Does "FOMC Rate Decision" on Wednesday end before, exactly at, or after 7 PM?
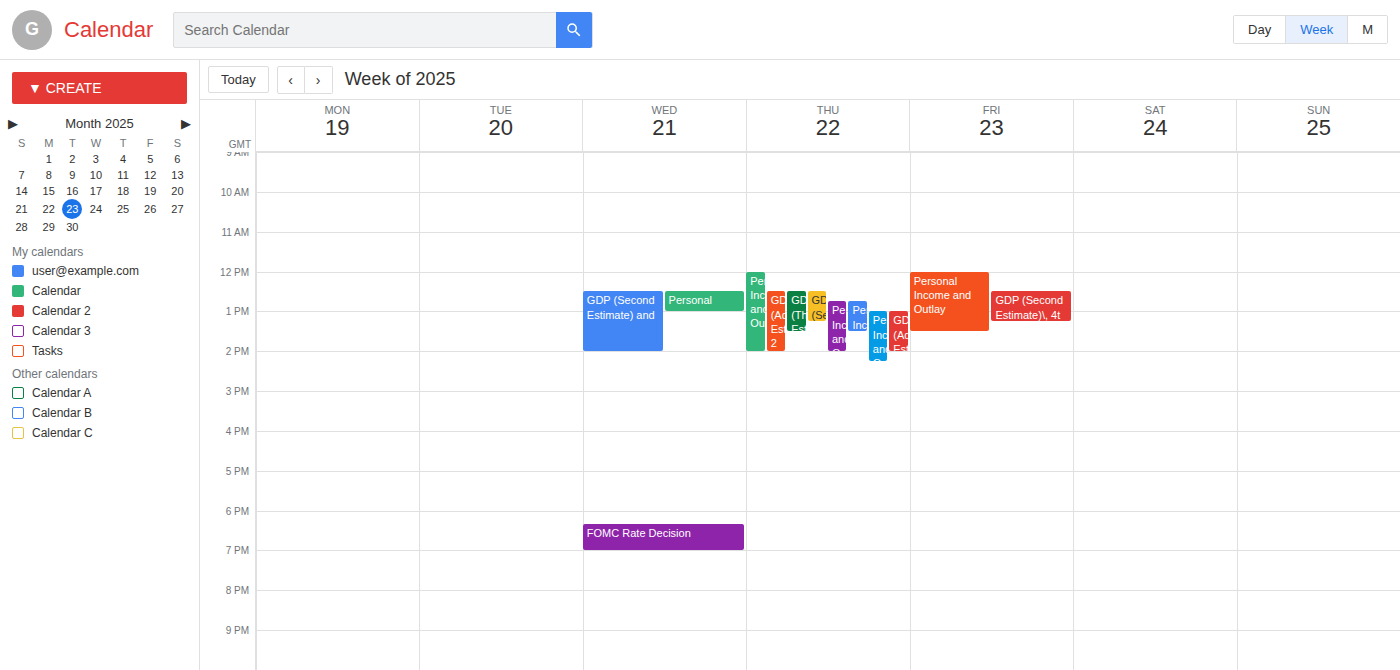
7:00 PM -- exactly at 7 PM, on the 7 PM line.